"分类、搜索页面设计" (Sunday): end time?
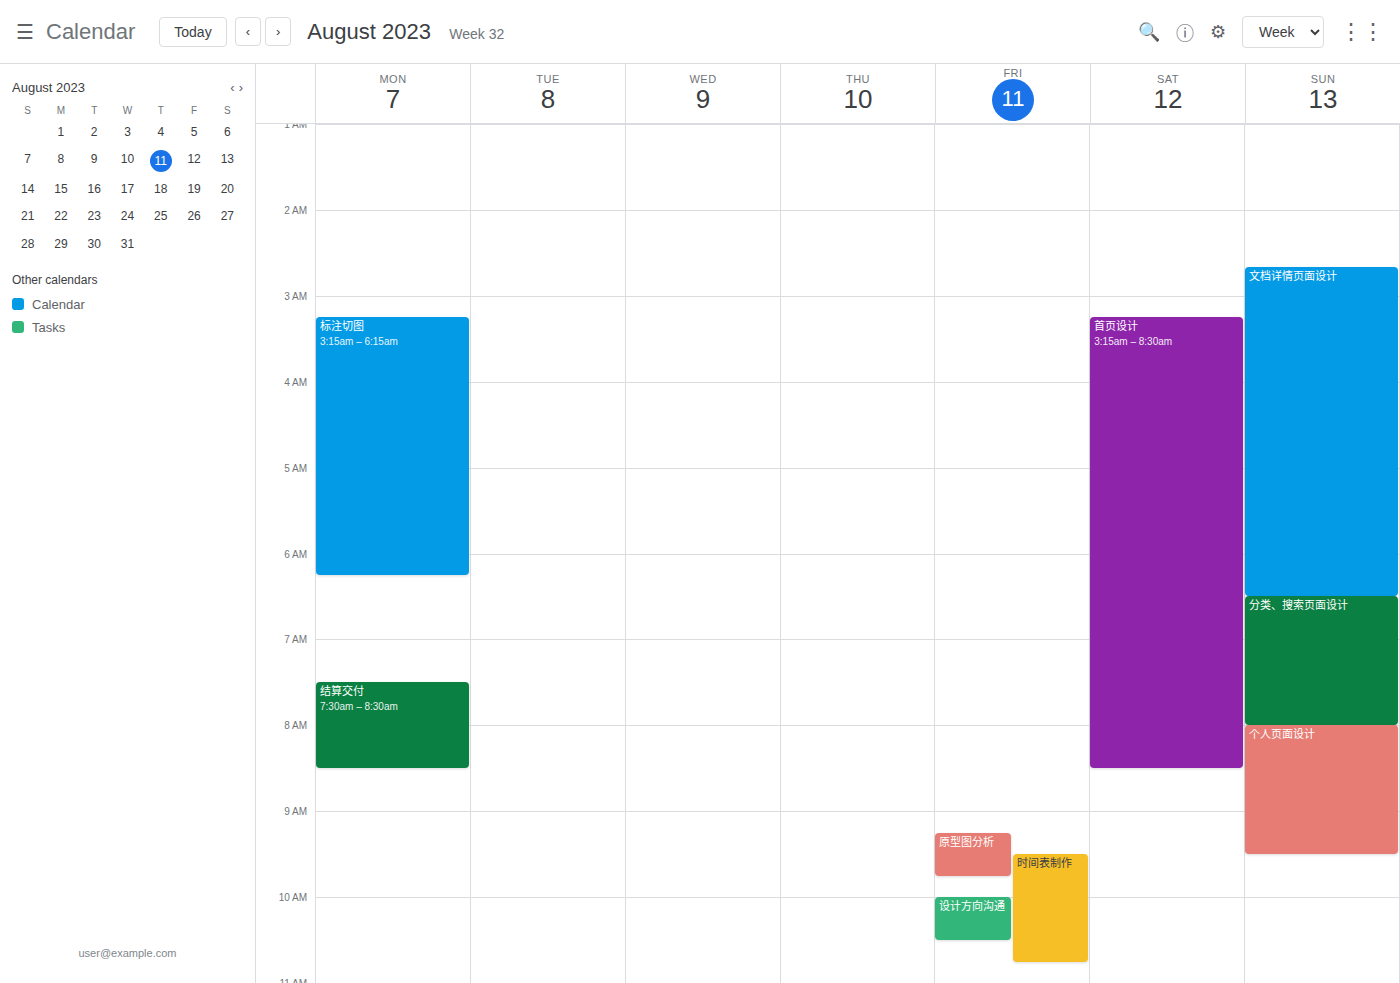
8:00 AM